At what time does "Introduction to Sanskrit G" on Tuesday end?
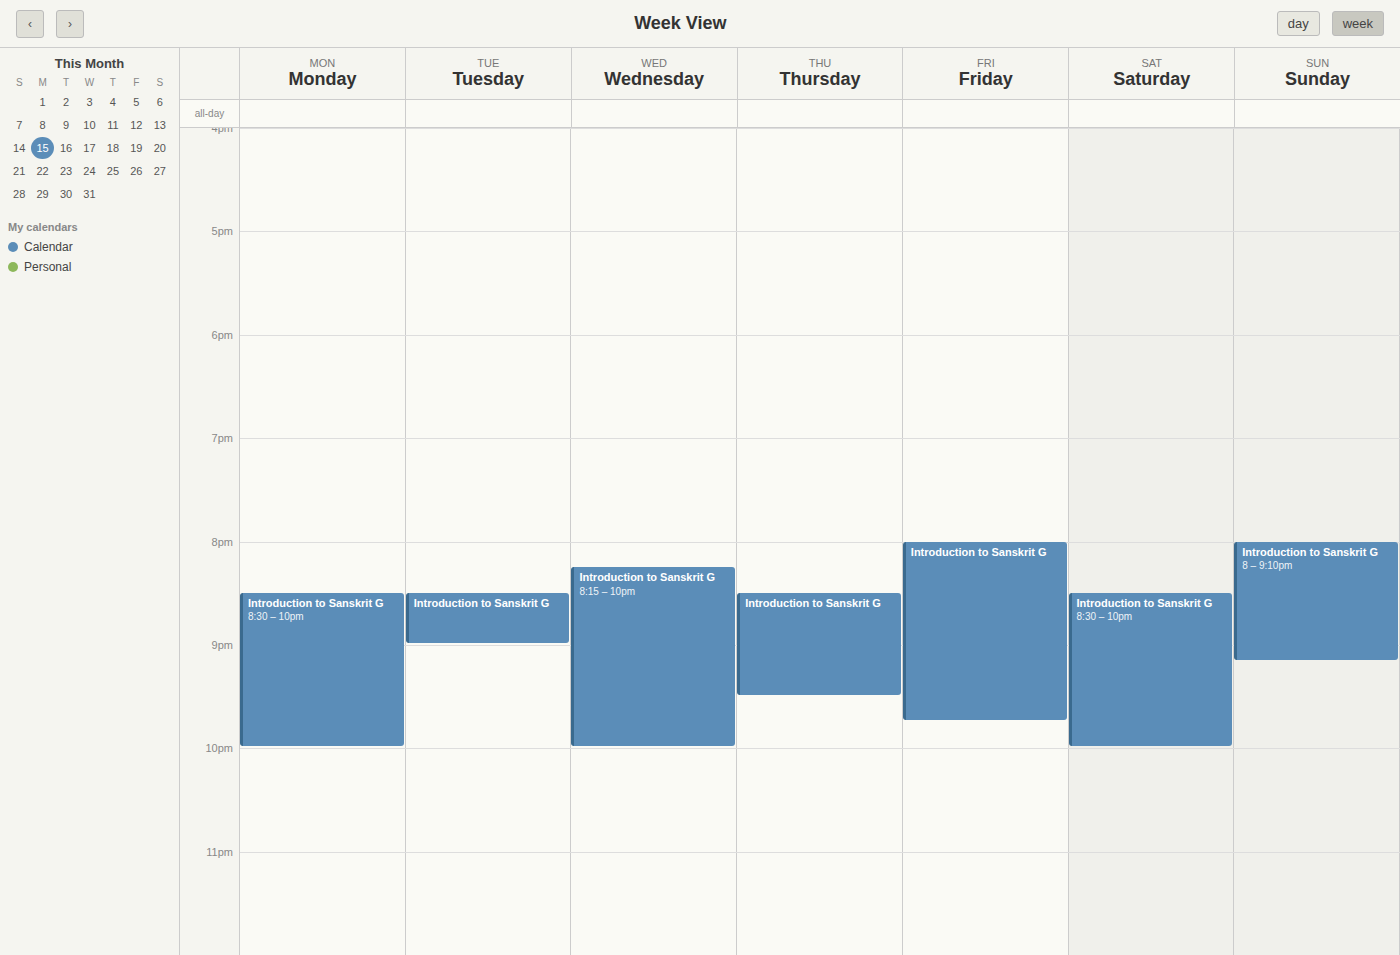
9:00 PM